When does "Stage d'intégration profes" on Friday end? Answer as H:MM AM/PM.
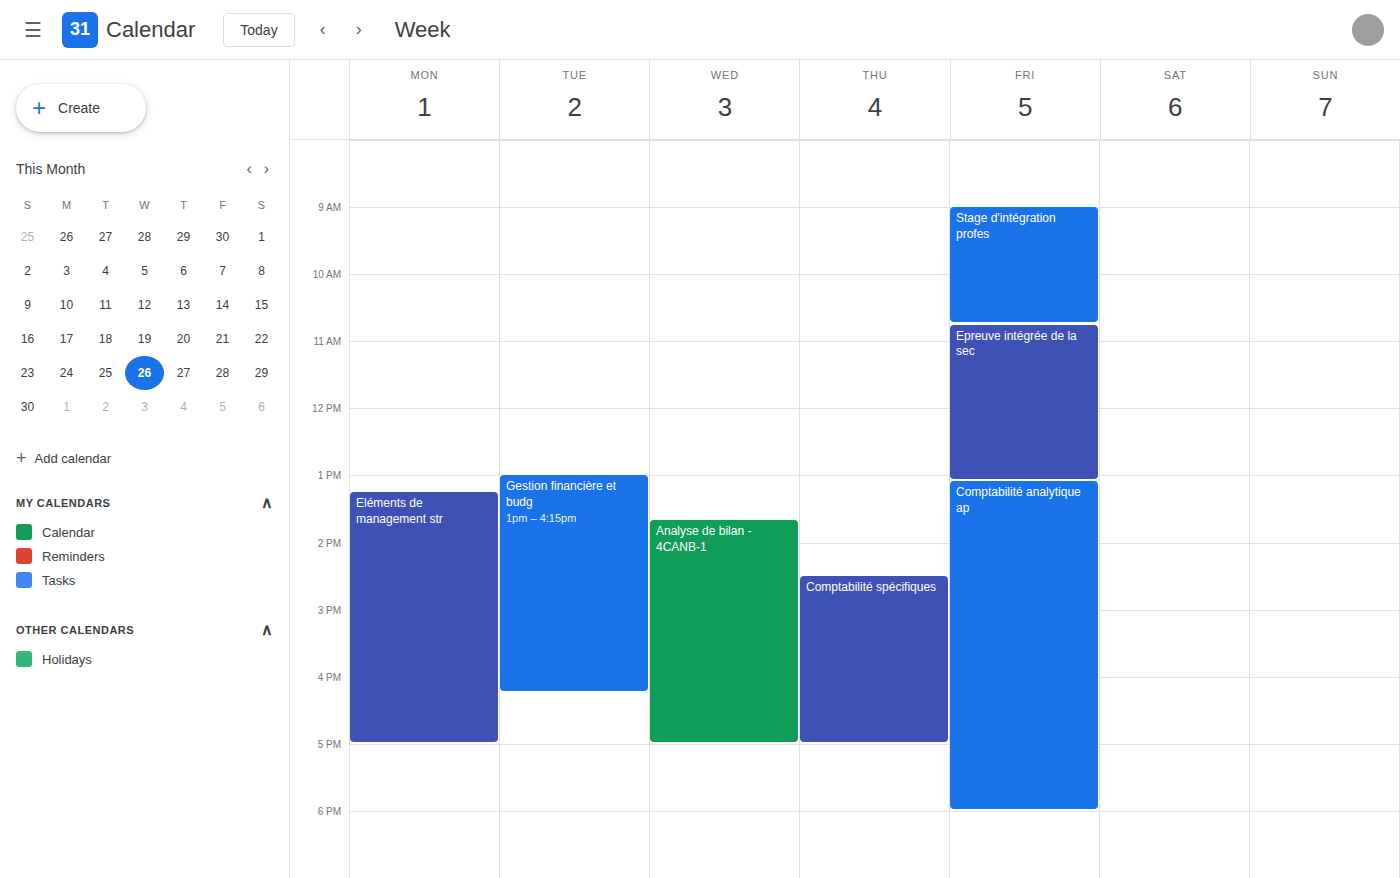
10:45 AM